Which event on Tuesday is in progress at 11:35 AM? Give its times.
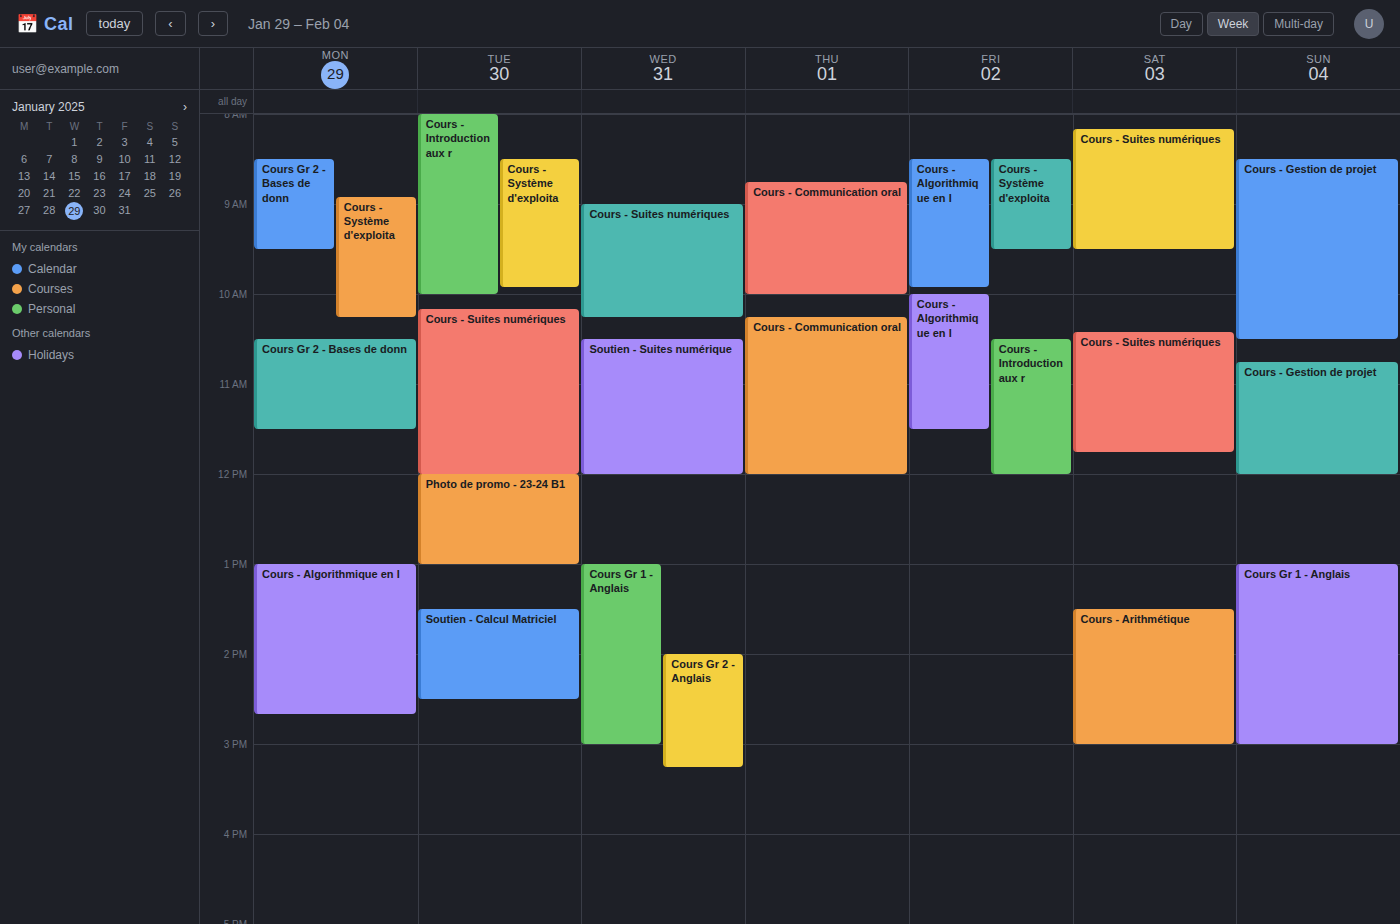
"Cours - Suites numériques", 10:10 AM to 12:00 PM